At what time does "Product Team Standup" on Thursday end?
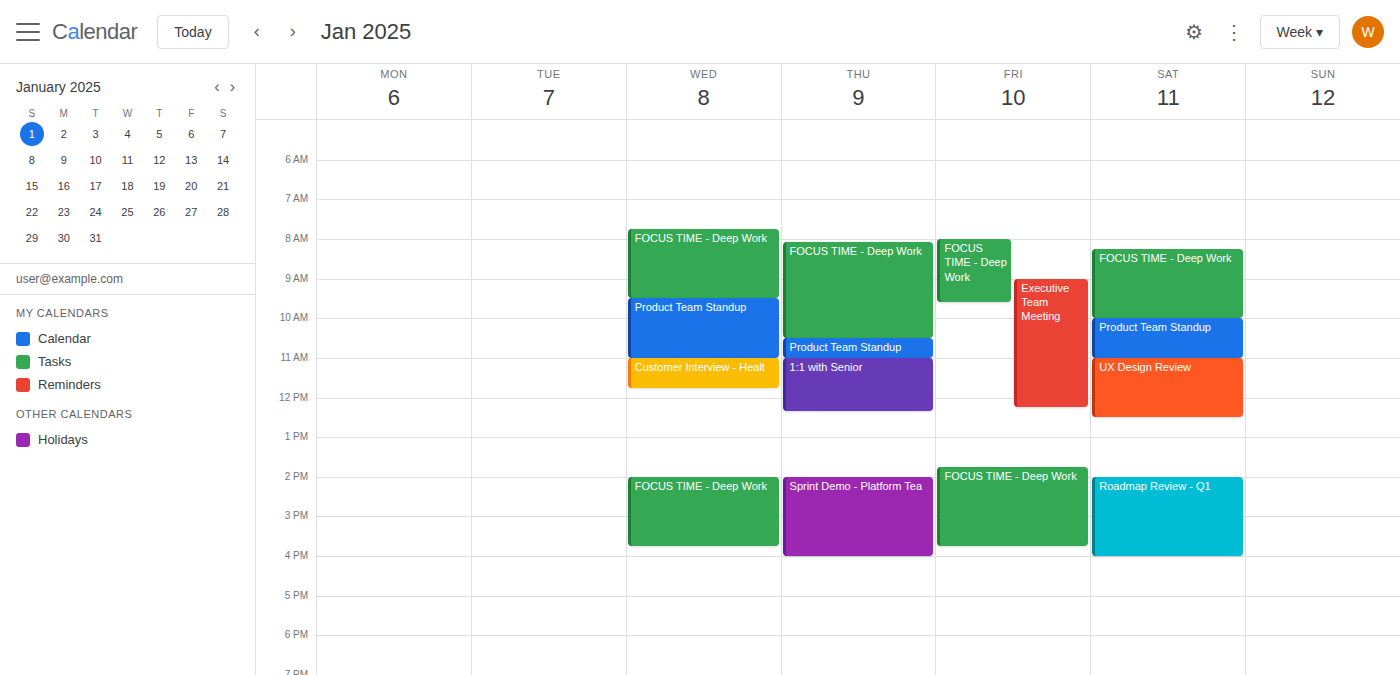
11:00 AM